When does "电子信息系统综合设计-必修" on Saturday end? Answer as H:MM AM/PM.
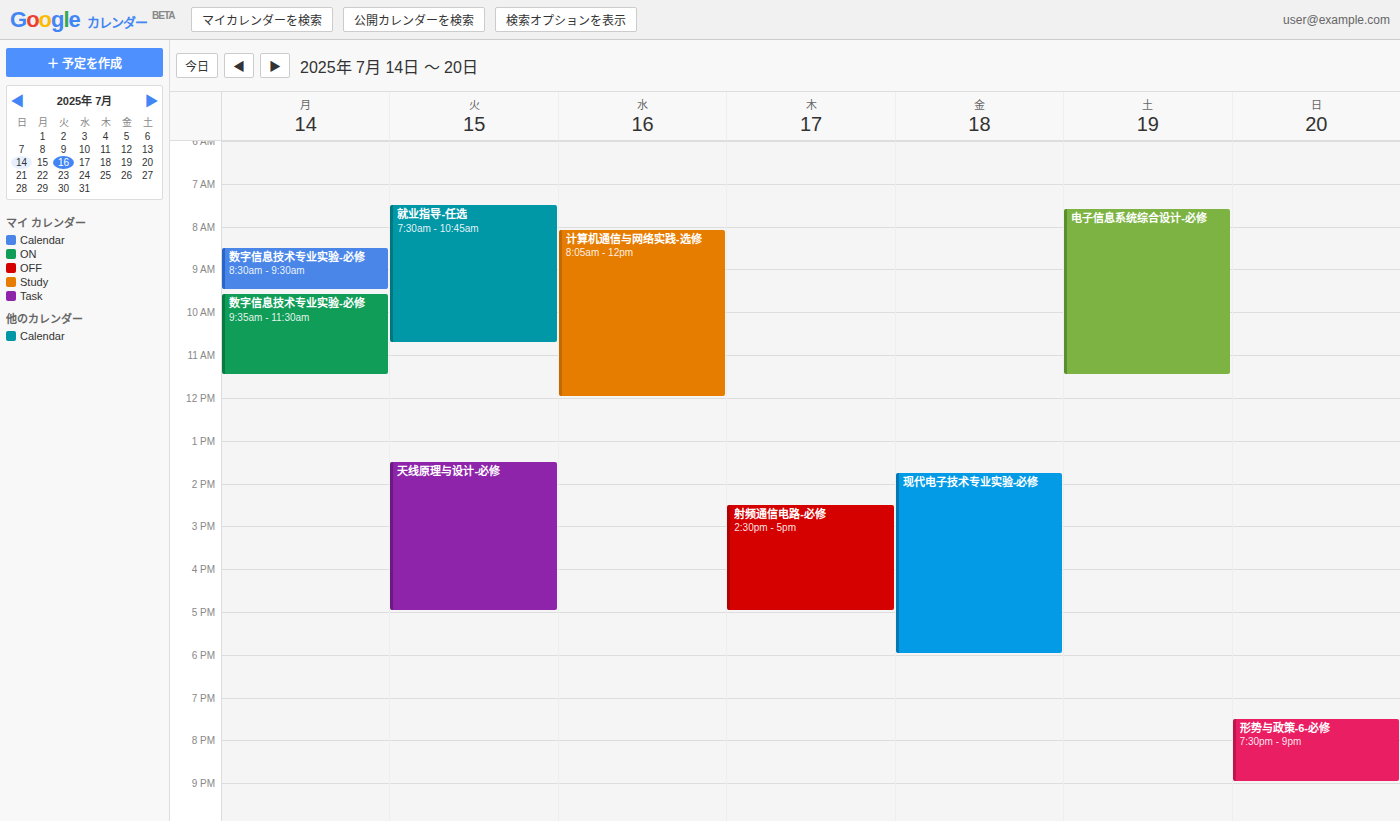
11:30 AM